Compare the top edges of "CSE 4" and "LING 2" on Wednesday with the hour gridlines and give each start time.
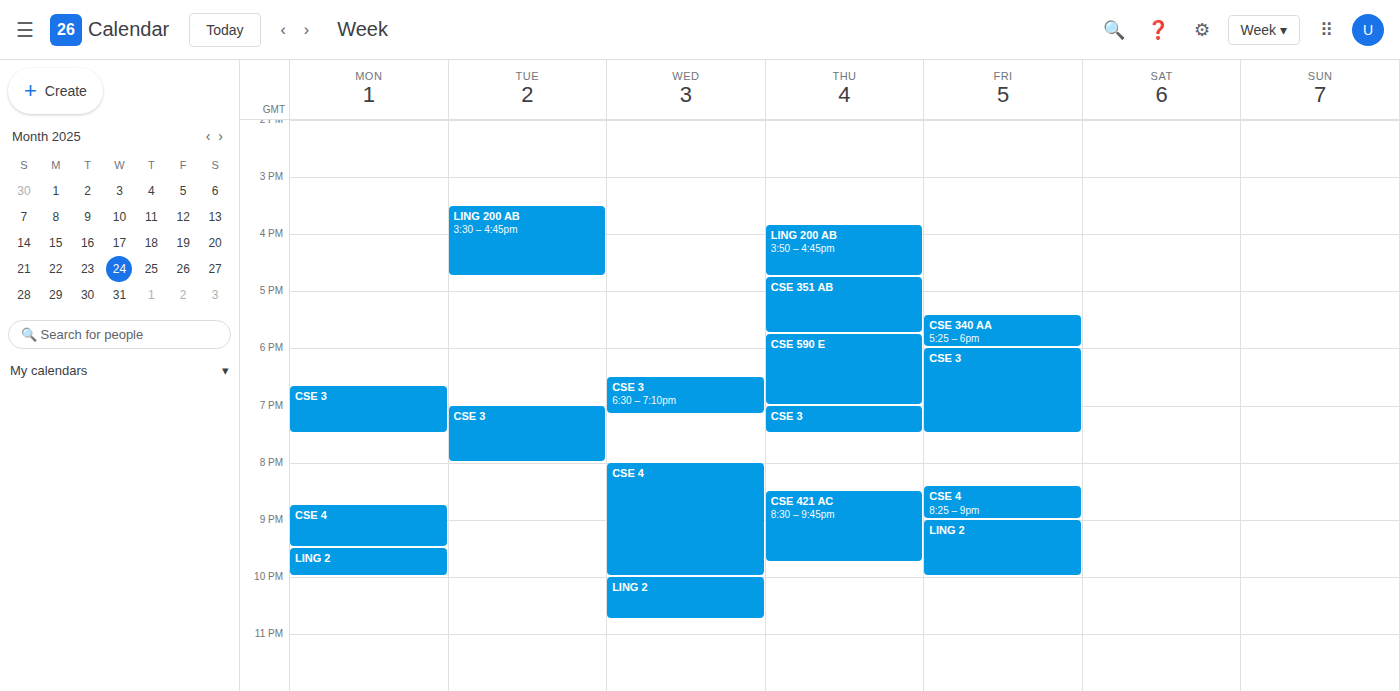
"CSE 4": 8:00 PM, exactly on the 8 PM line. "LING 2": 10:00 PM, exactly on the 10 PM line.